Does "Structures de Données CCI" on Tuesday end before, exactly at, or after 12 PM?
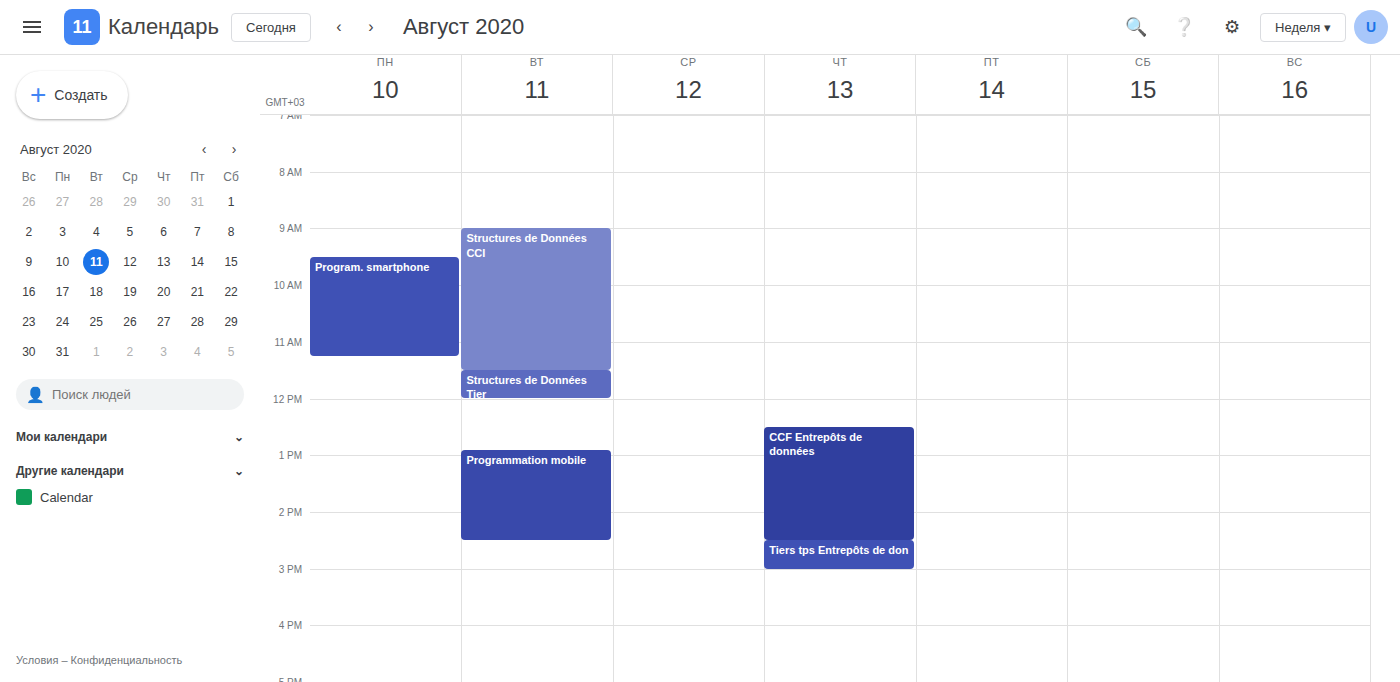
11:30 AM -- before 12 PM, 30 minutes above the 12 PM line.